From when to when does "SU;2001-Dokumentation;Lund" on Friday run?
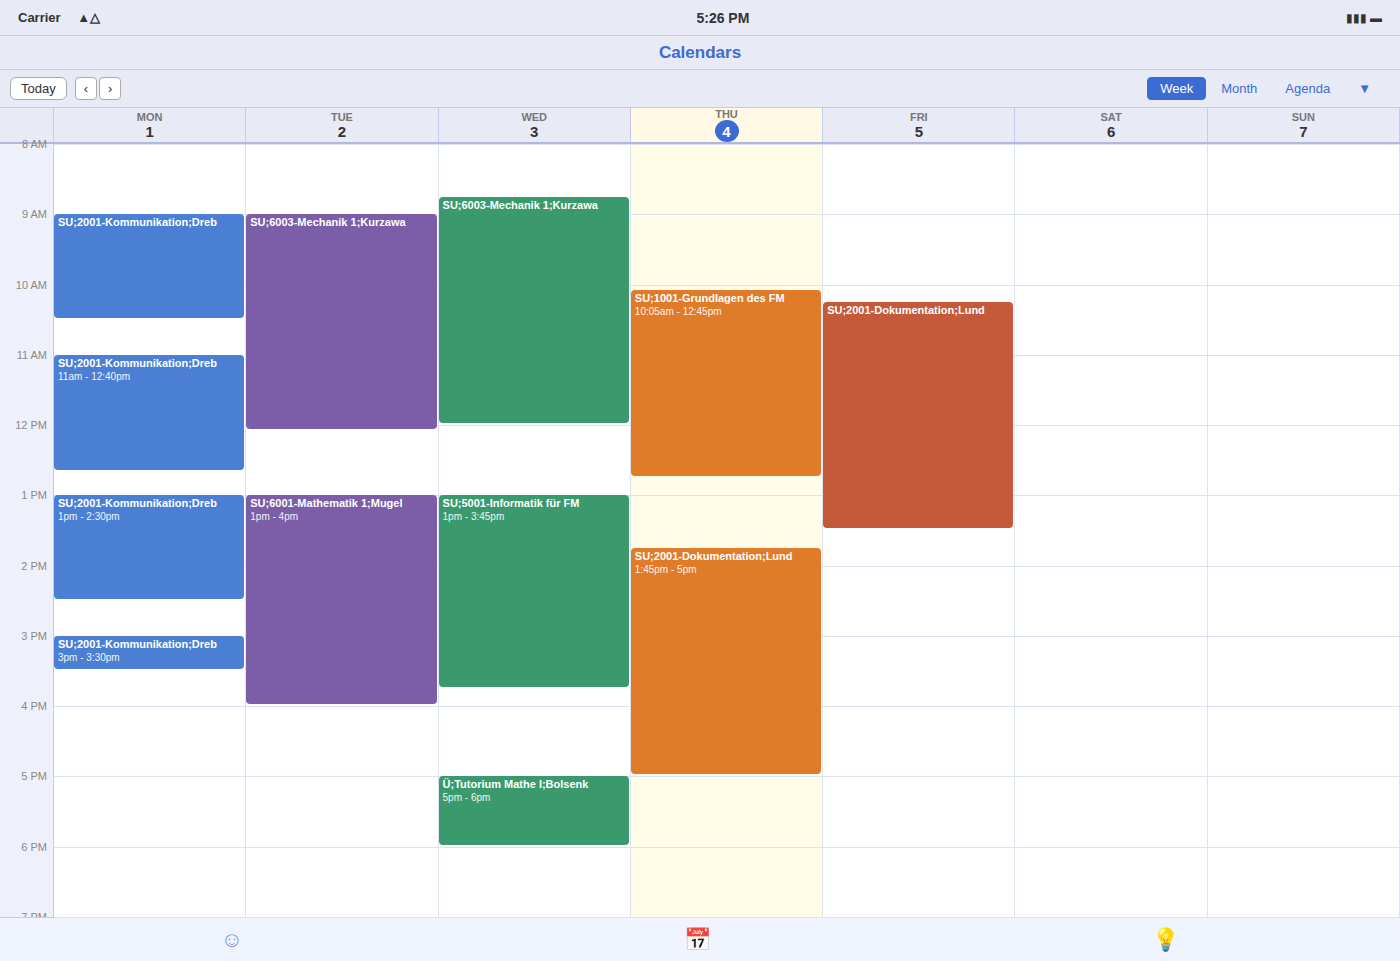
10:15 AM to 1:30 PM